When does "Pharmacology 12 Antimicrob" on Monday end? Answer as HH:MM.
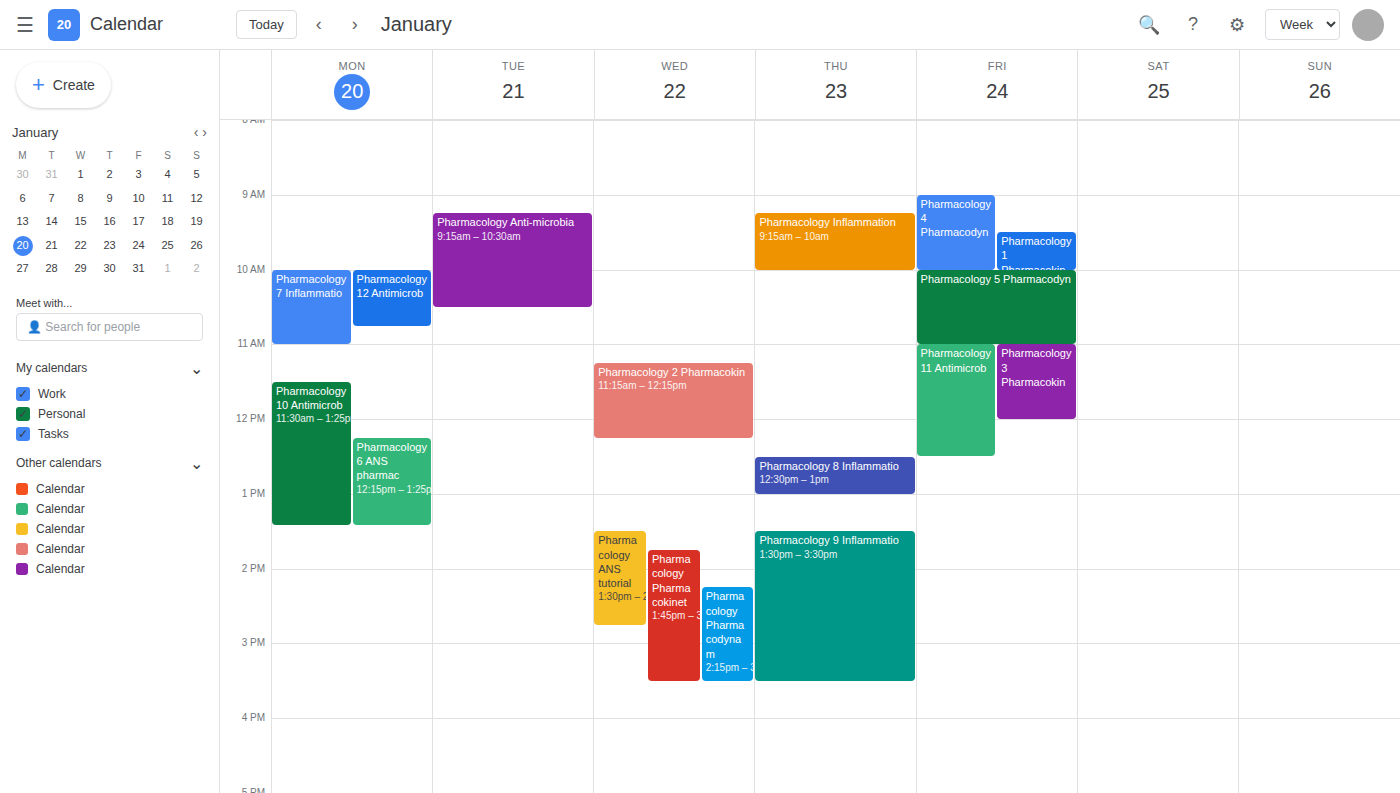
10:45